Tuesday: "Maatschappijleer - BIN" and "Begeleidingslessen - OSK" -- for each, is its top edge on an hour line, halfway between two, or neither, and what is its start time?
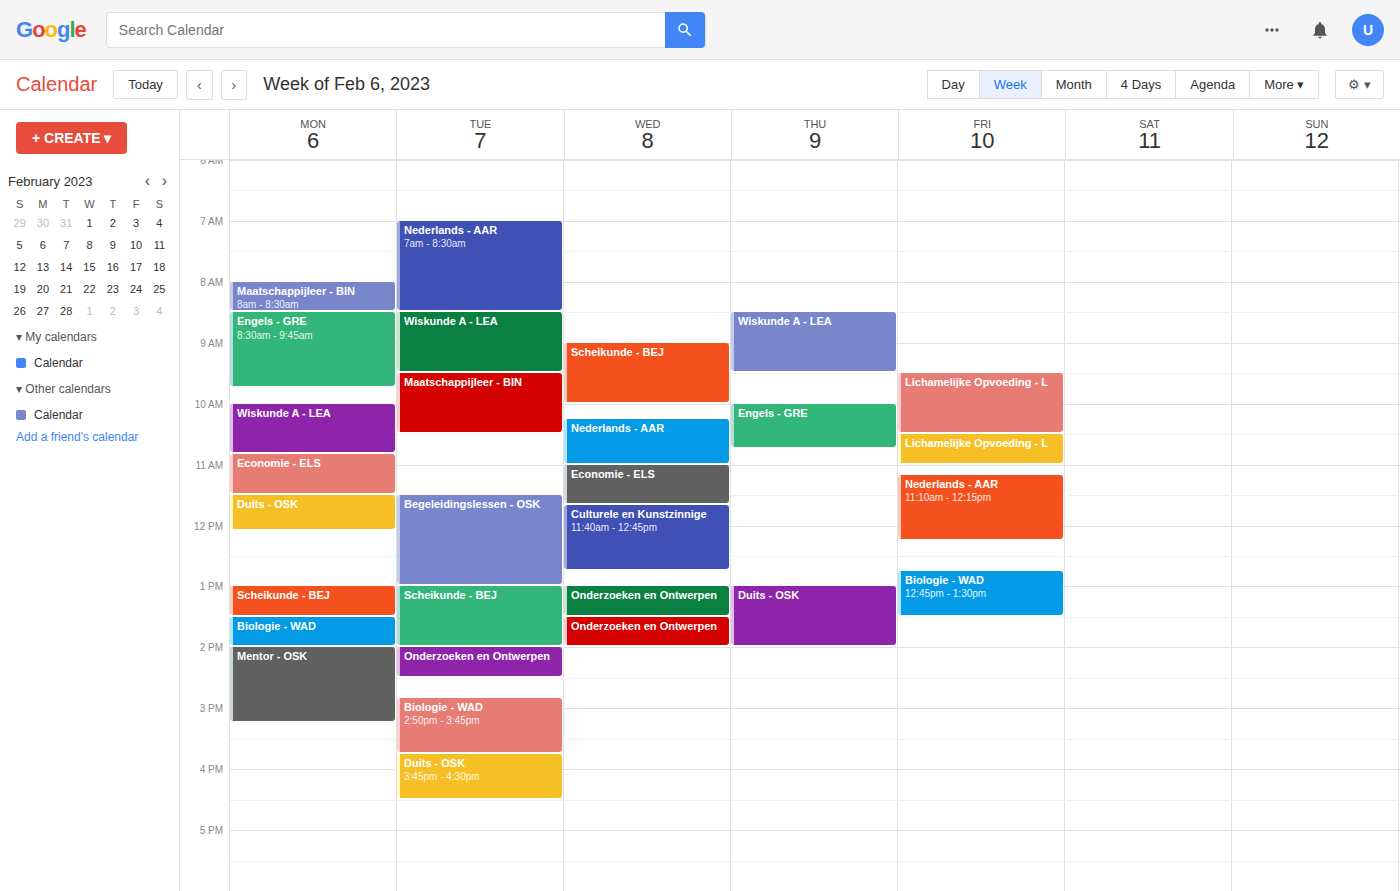
"Maatschappijleer - BIN": 9:30 AM, halfway between the 9 AM and 10 AM lines. "Begeleidingslessen - OSK": 11:30 AM, halfway between the 11 AM and 12 PM lines.